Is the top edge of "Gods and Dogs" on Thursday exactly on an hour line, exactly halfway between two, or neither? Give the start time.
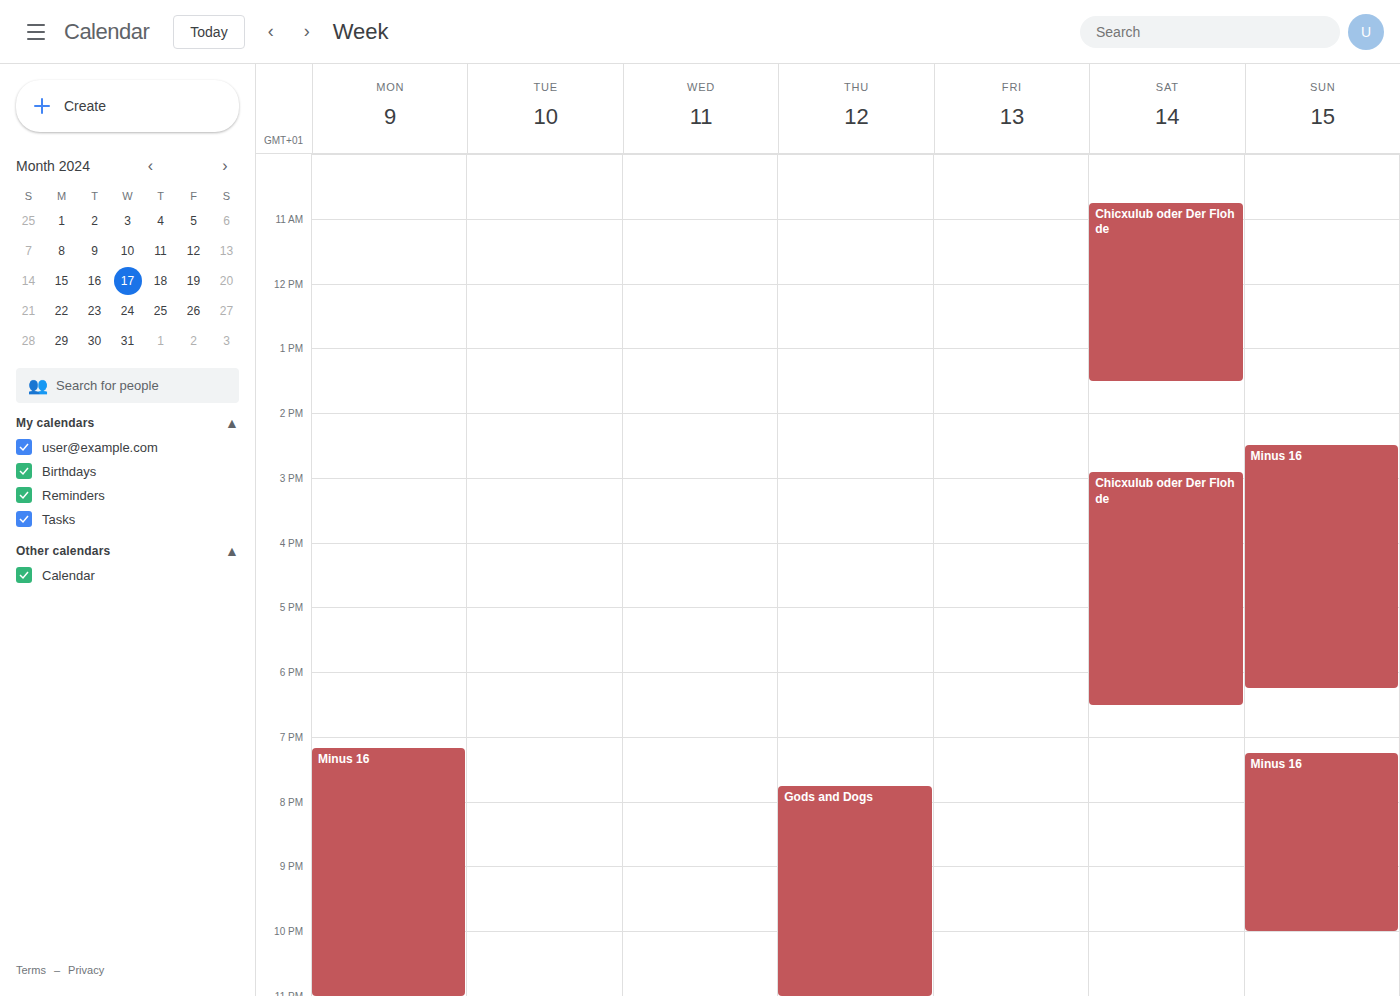
7:45 PM -- neither: three quarters of the way from the 7 PM line to the 8 PM line.